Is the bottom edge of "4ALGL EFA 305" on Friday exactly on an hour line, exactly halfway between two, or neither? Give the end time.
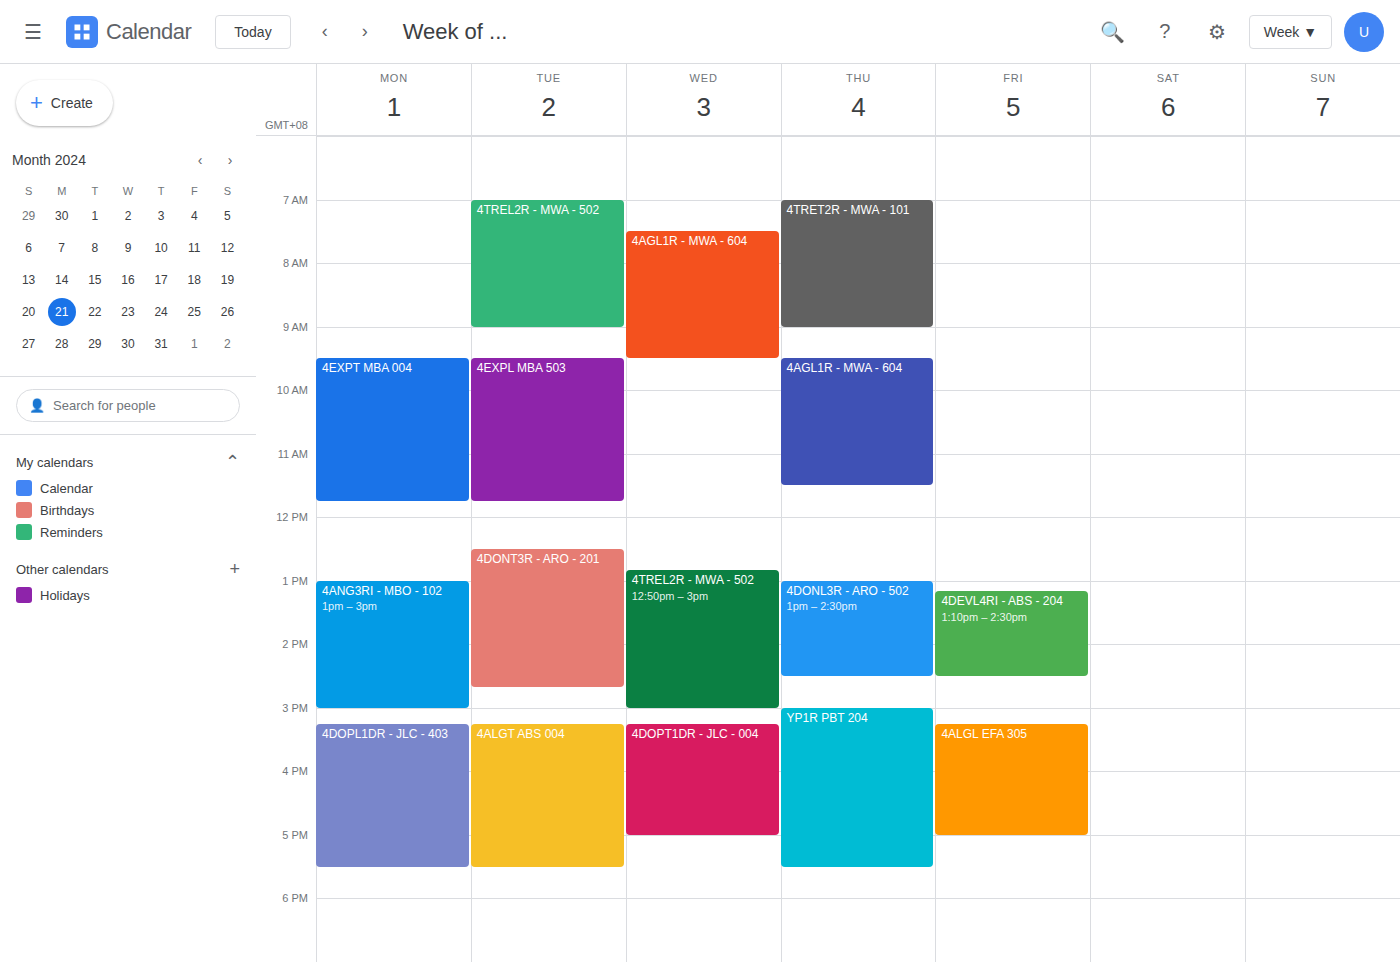
5:00 PM -- exactly on the 5 PM line.